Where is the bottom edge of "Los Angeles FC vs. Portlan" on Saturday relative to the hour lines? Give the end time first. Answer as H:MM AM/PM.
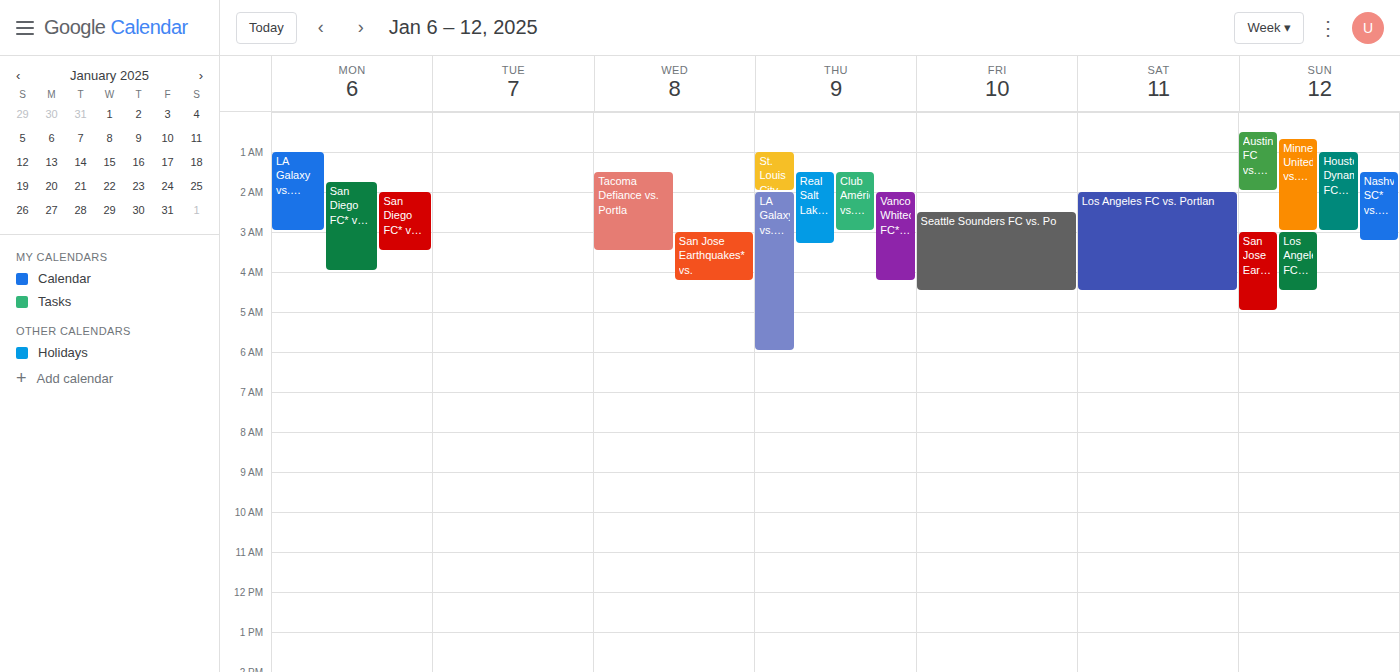
4:30 AM -- halfway between the 4 AM and 5 AM lines.